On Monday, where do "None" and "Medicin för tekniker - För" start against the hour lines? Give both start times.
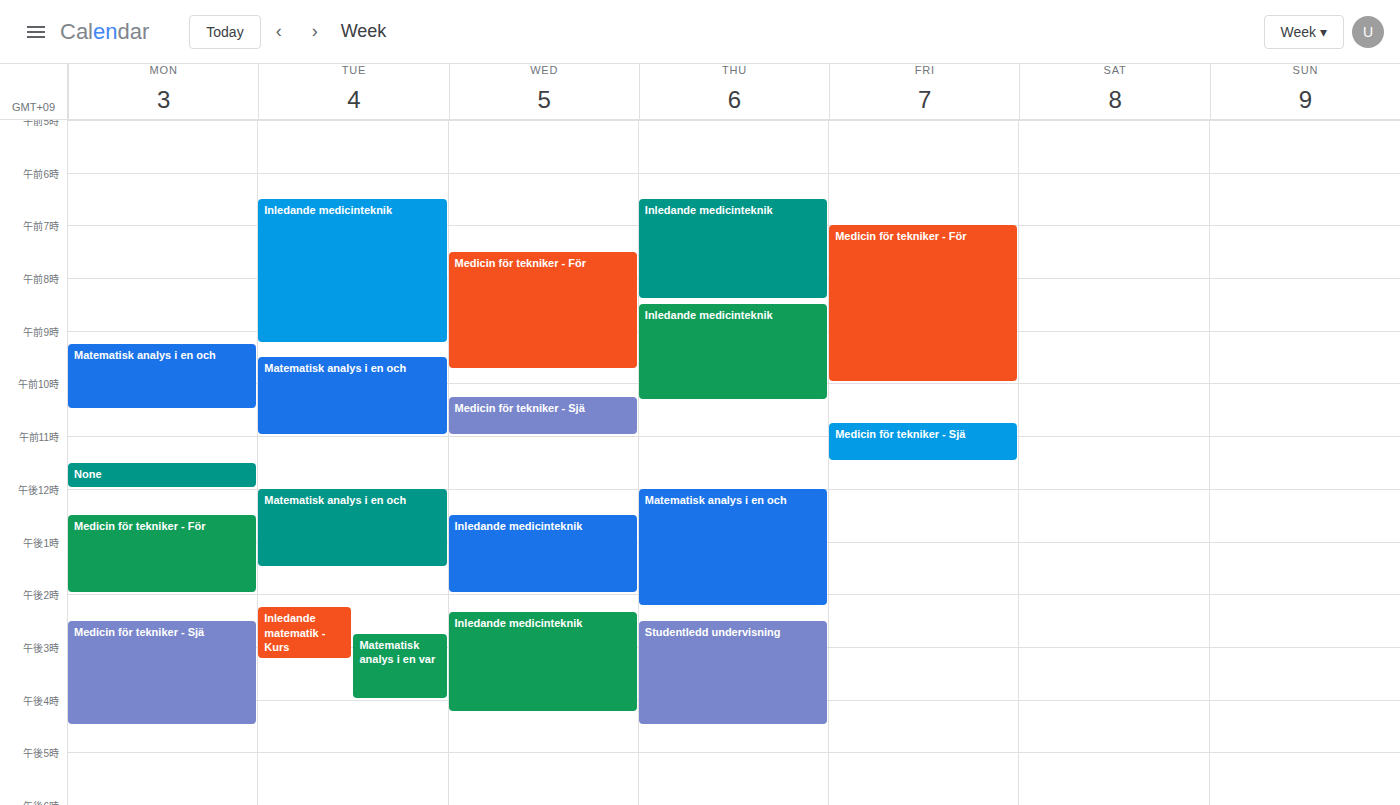
"None": 11:30 AM, halfway between the 11 AM and 12 PM lines. "Medicin för tekniker - För": 12:30 PM, halfway between the 12 PM and 1 PM lines.